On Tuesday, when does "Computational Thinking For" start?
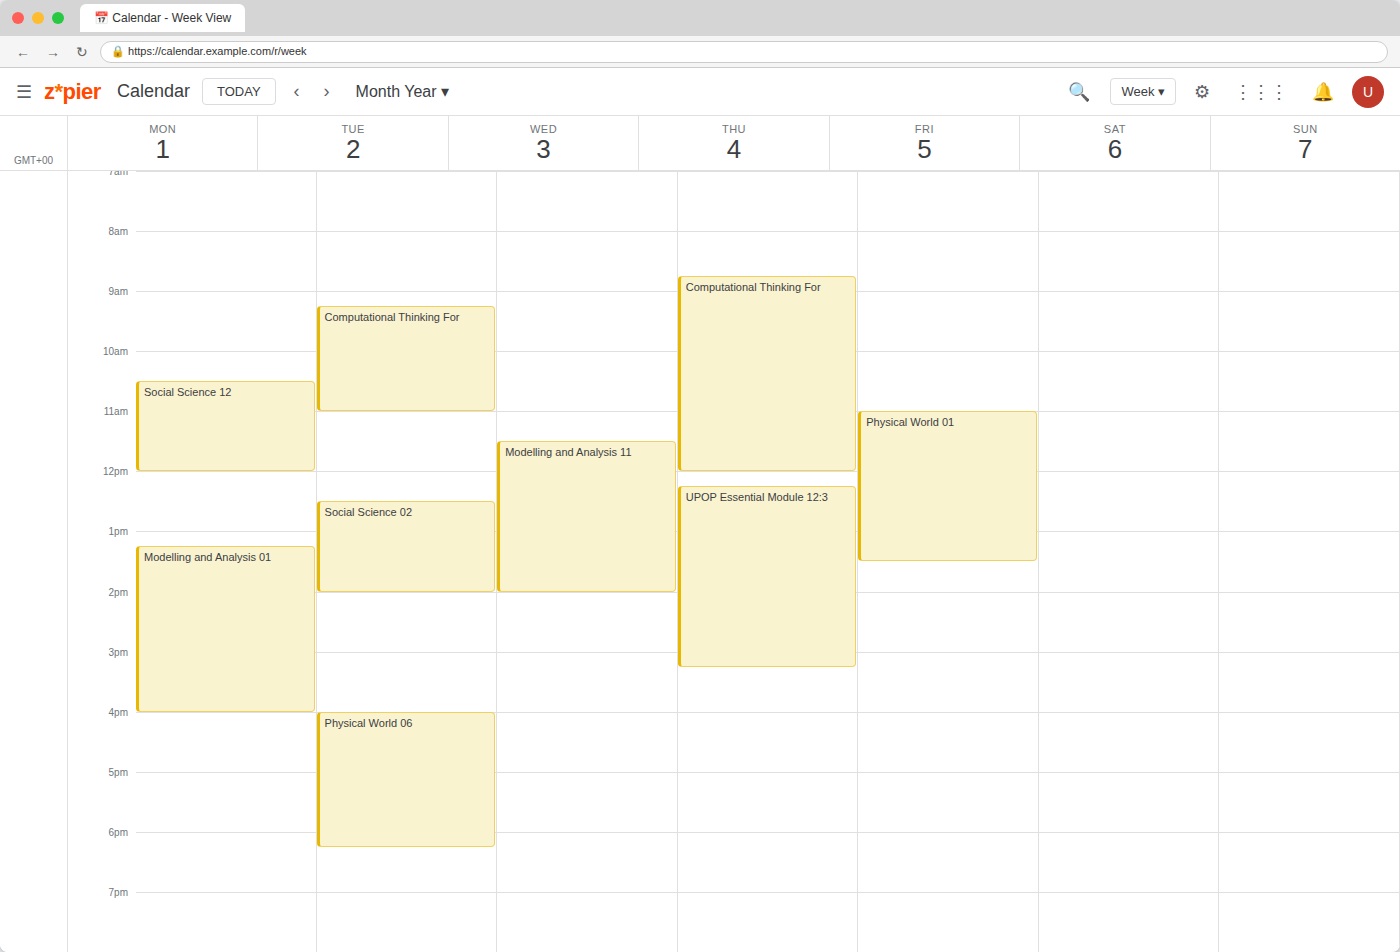
9:15 AM